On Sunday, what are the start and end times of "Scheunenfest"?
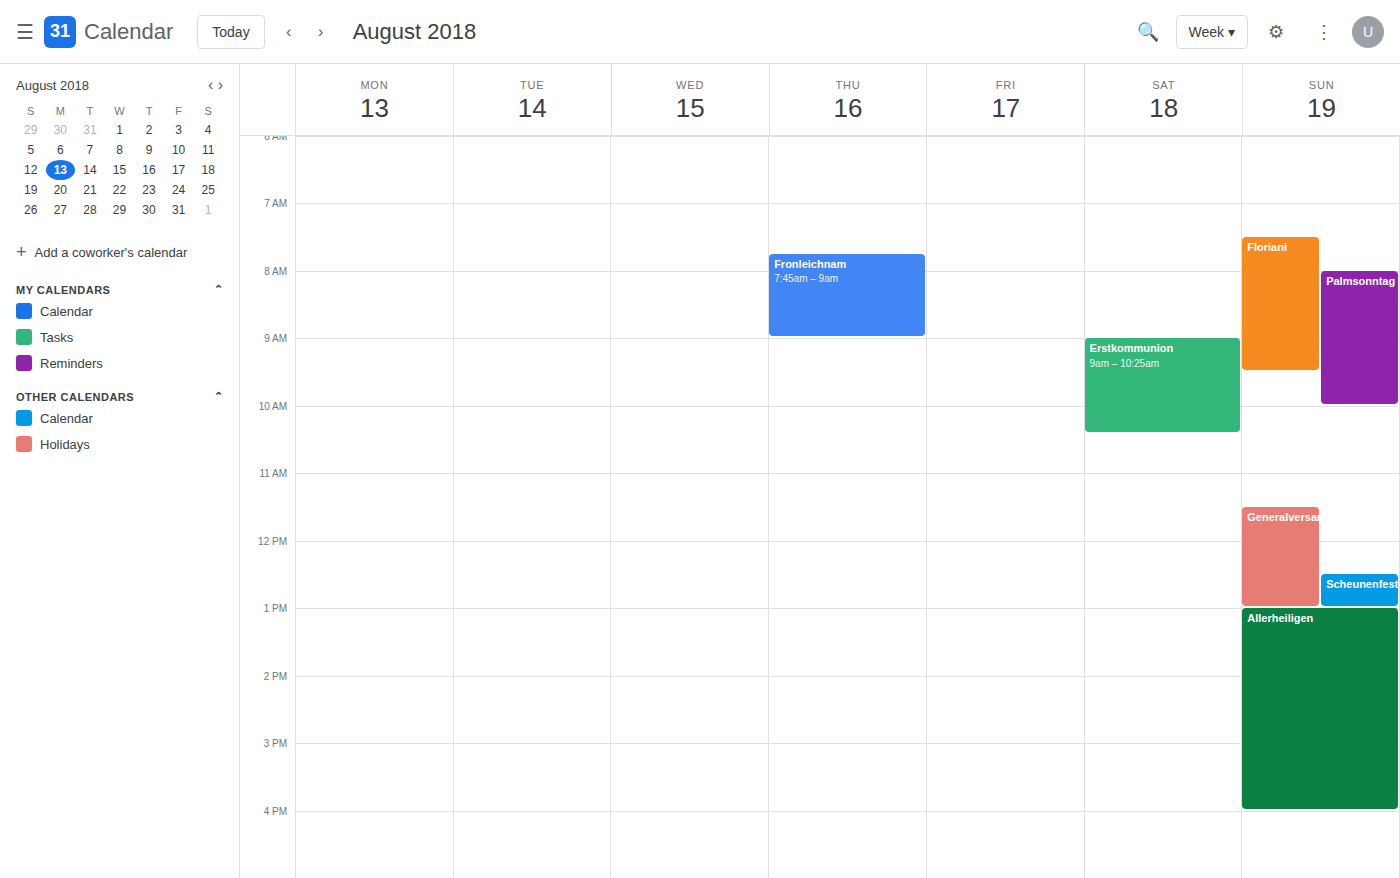
12:30 PM to 1:00 PM